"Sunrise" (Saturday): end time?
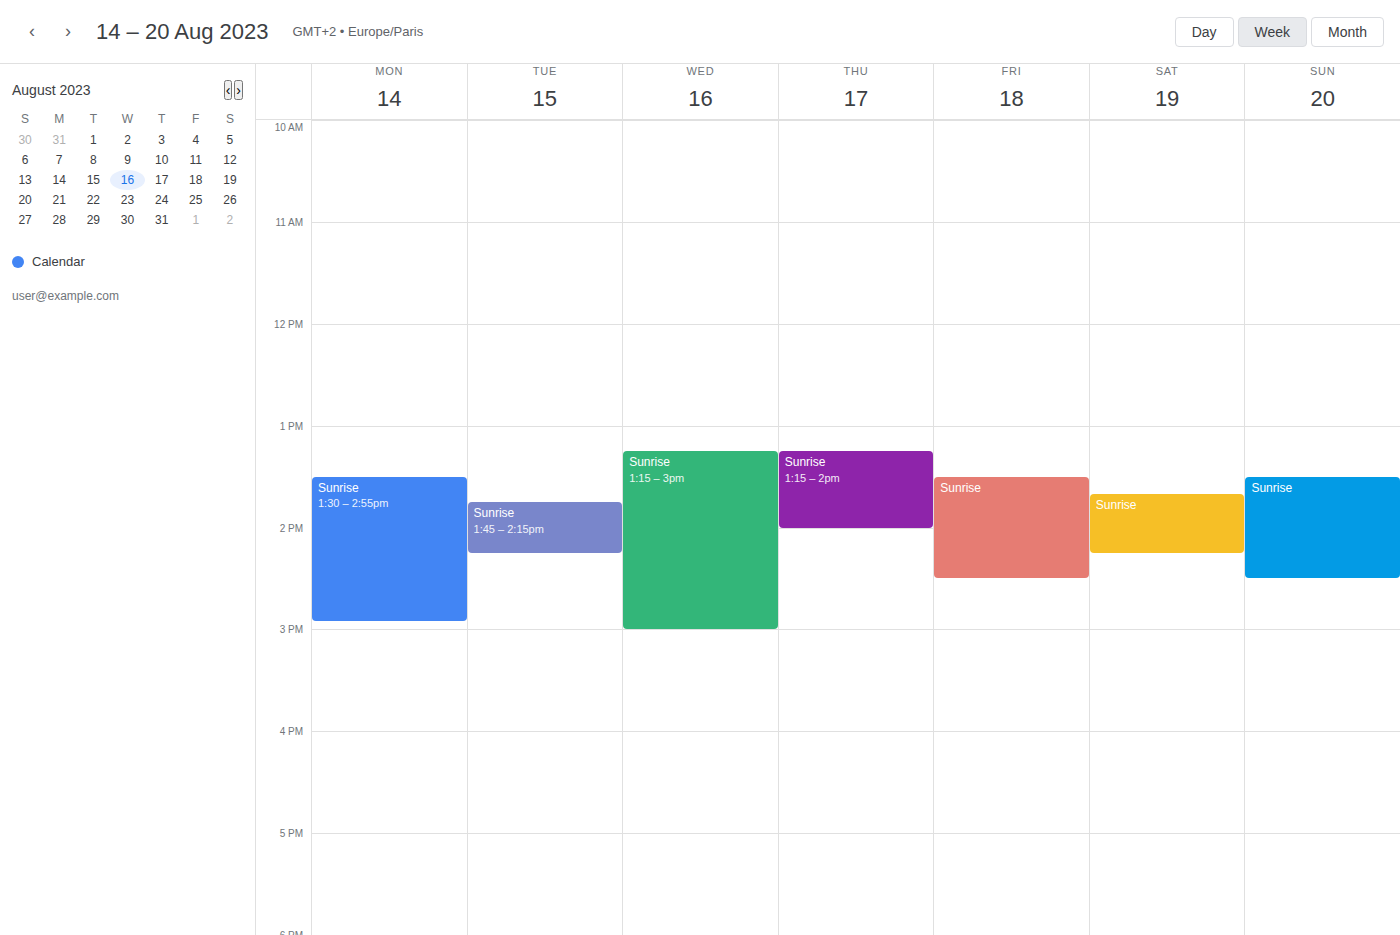
14:15